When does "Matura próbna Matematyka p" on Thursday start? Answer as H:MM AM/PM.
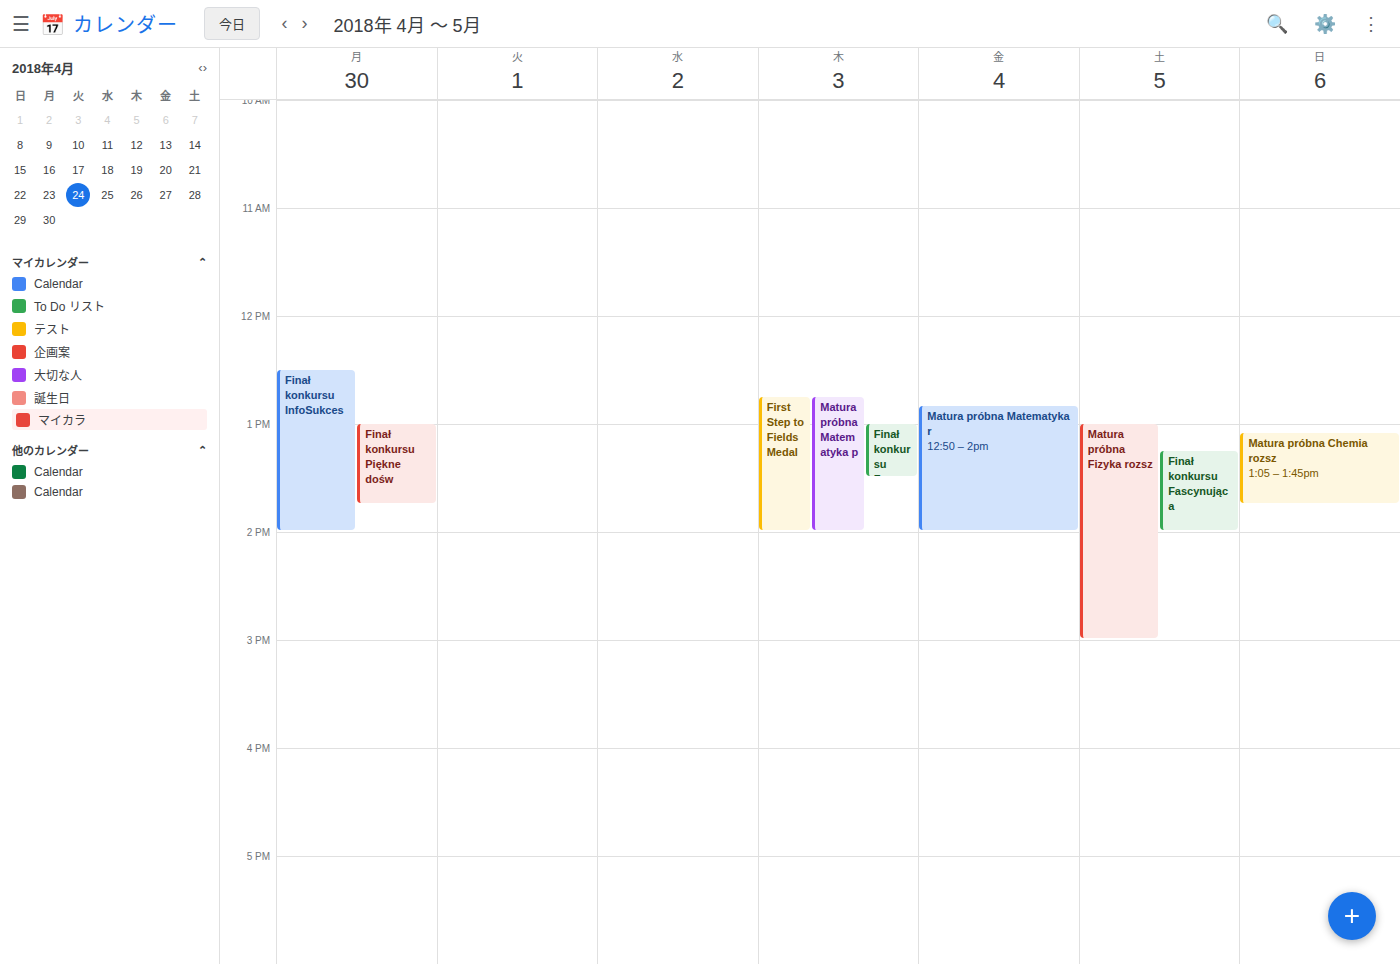
12:45 PM